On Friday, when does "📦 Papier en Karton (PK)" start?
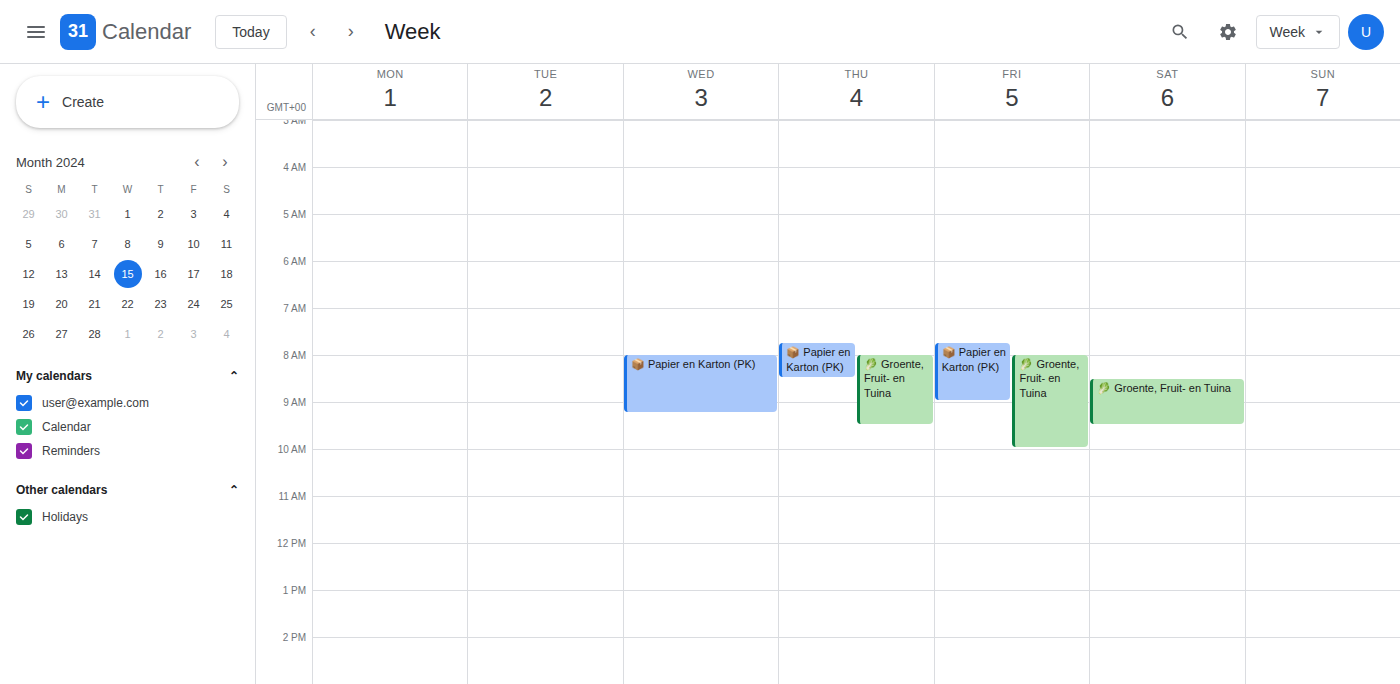
7:45 AM